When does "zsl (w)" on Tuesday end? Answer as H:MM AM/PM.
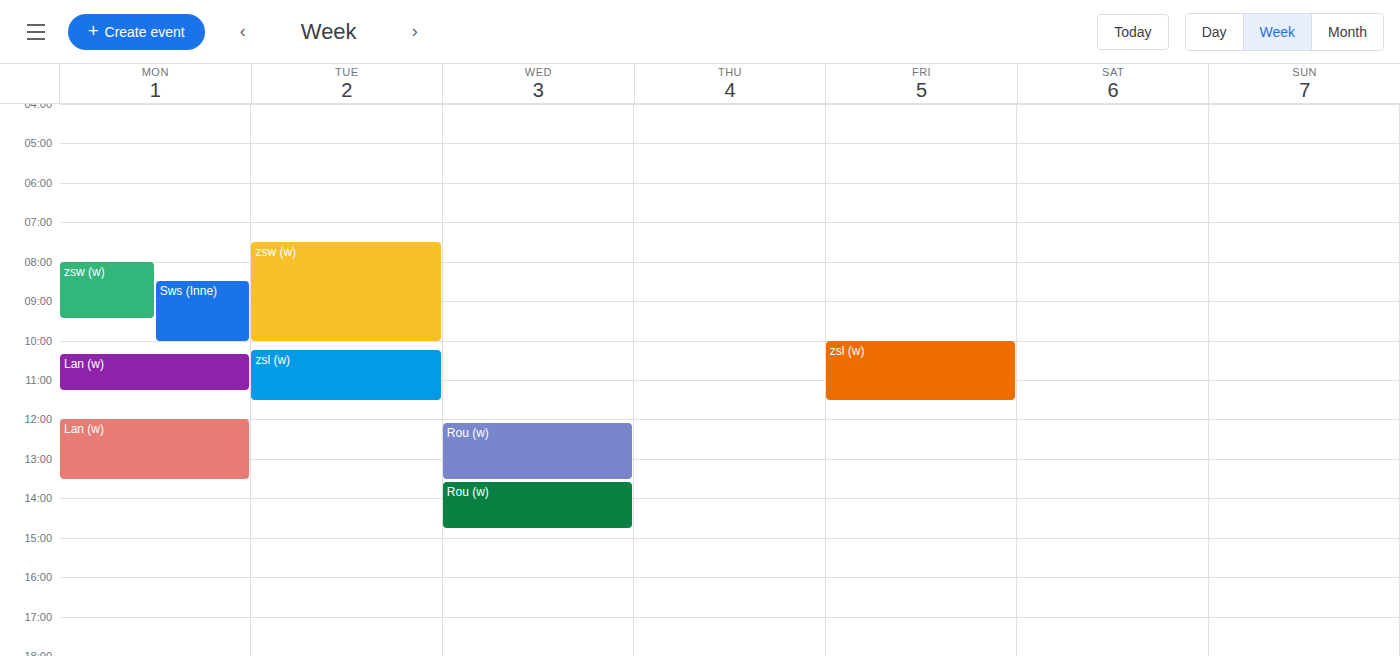
11:30 AM